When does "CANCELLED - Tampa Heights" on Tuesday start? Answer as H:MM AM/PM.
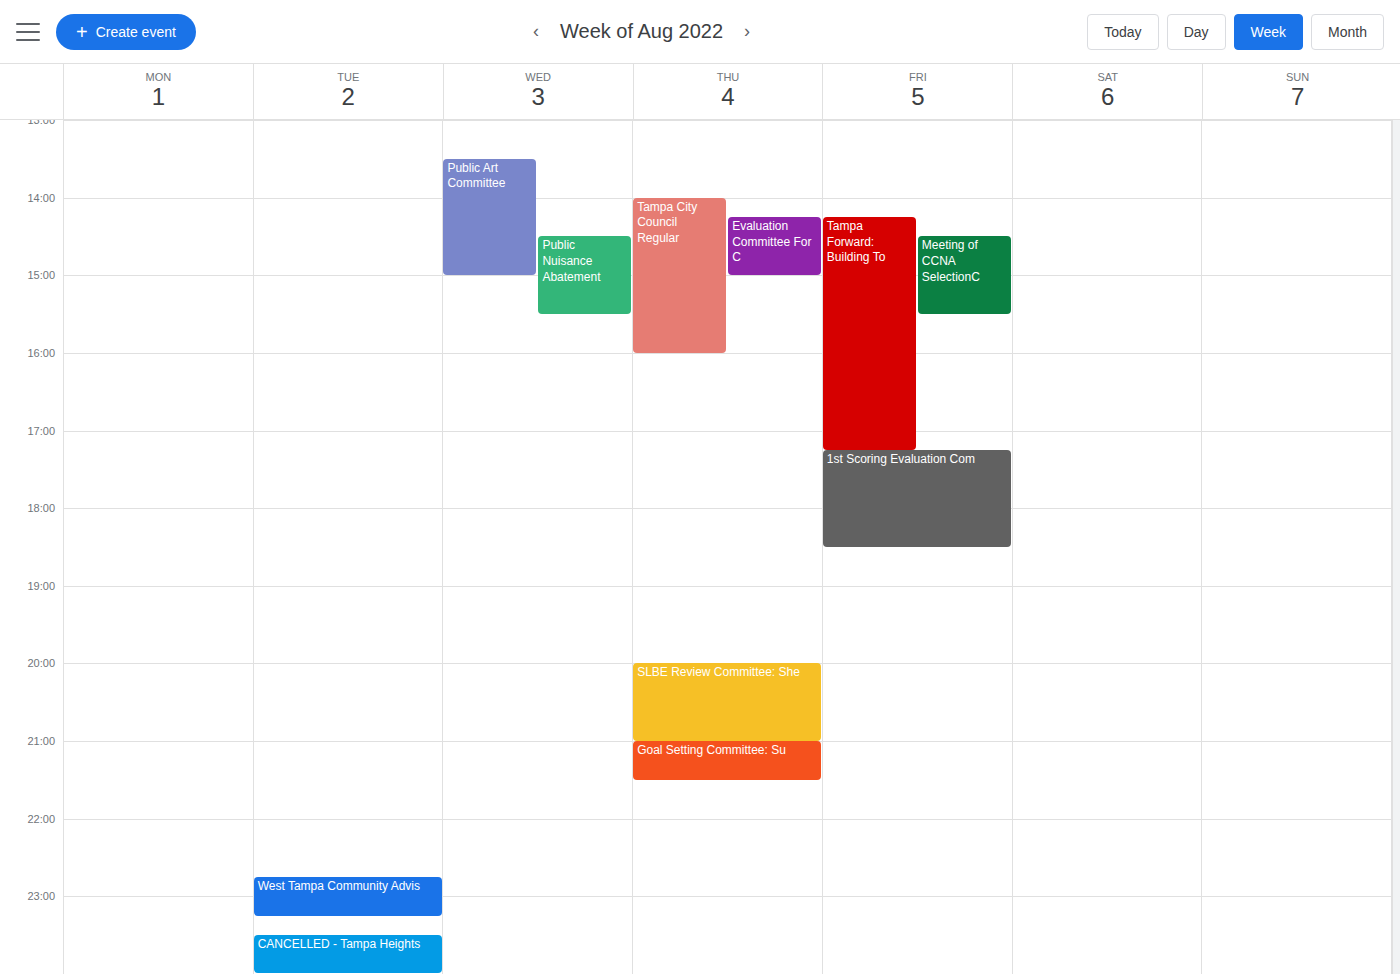
11:30 PM